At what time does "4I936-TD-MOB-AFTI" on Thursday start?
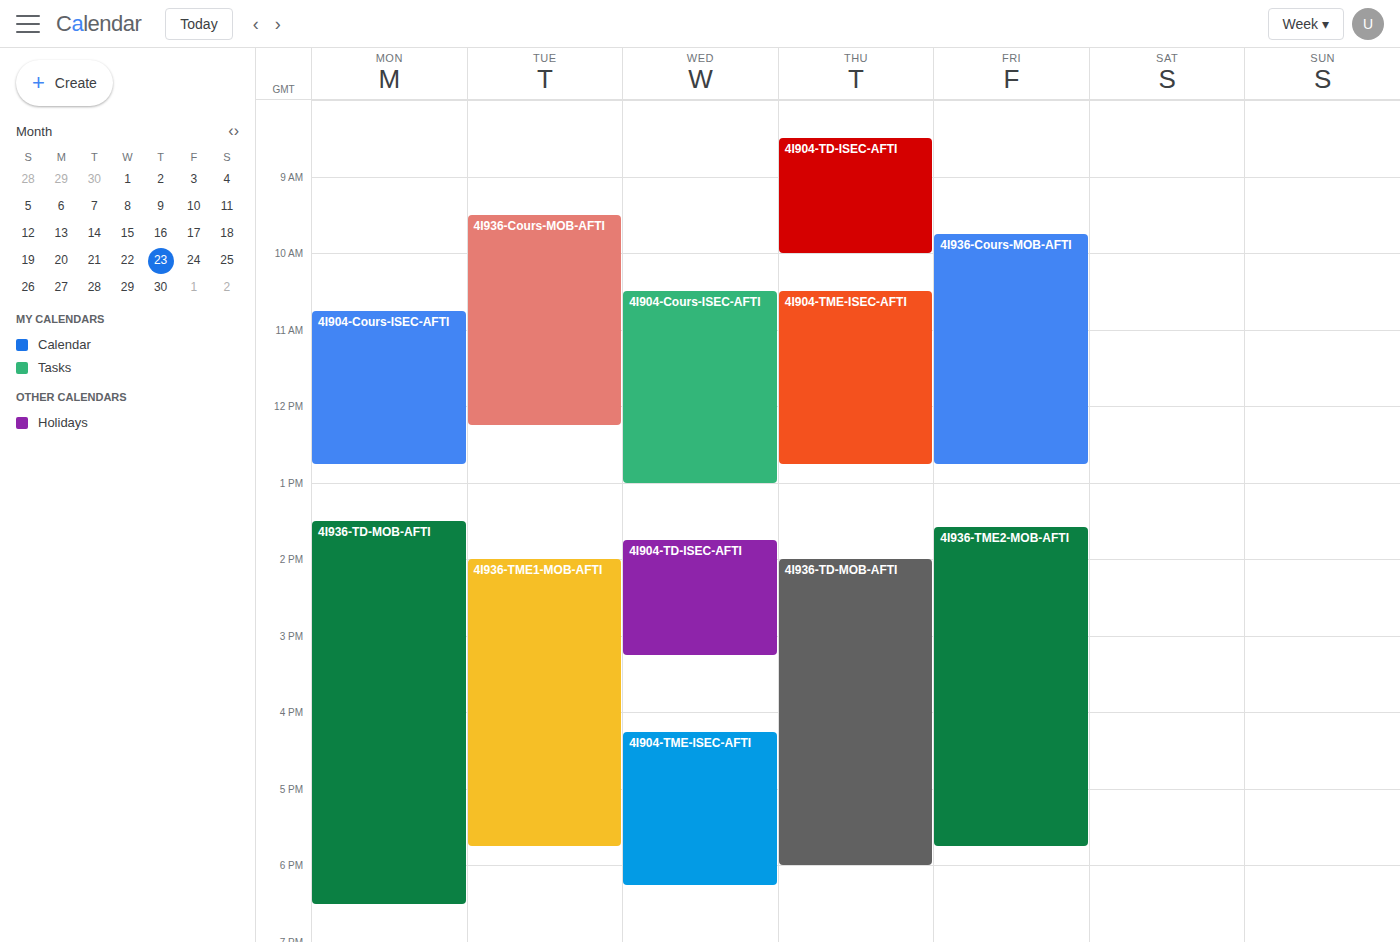
2:00 PM